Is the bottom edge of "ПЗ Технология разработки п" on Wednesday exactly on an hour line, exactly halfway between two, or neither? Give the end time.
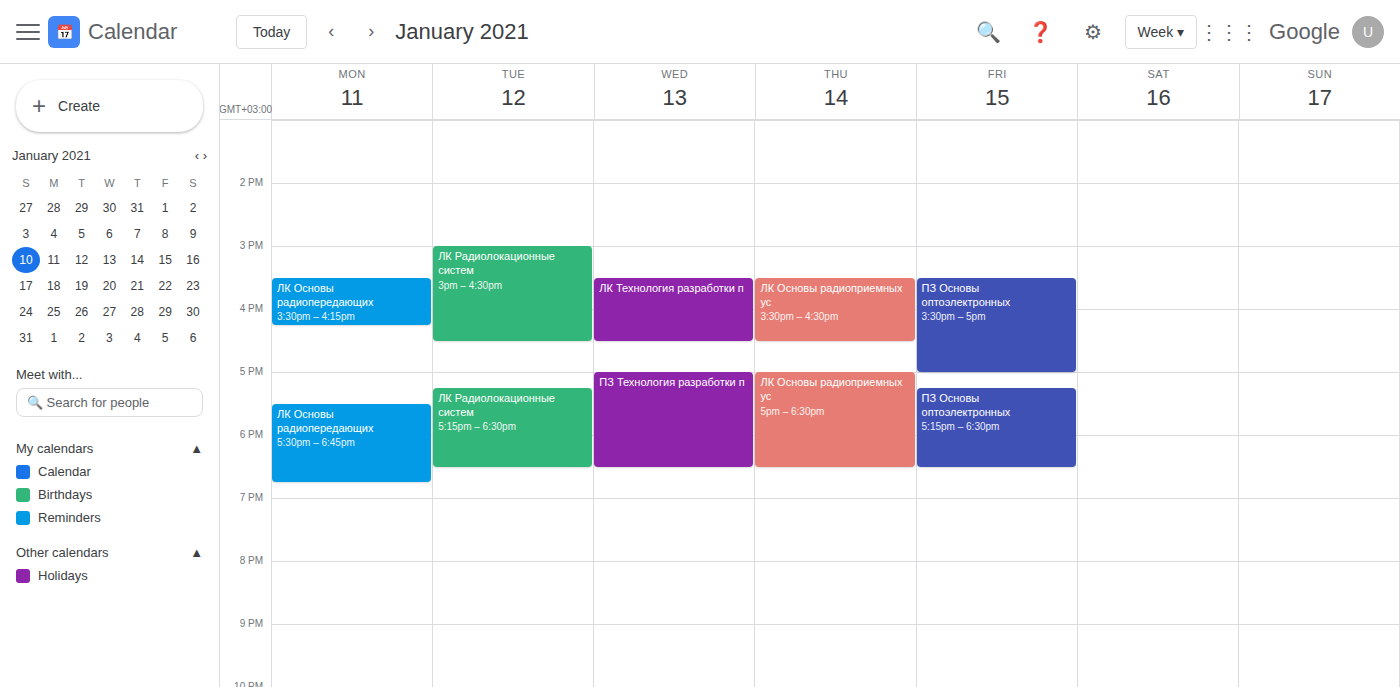
18:30 -- halfway between the 18:00 and 19:00 lines.